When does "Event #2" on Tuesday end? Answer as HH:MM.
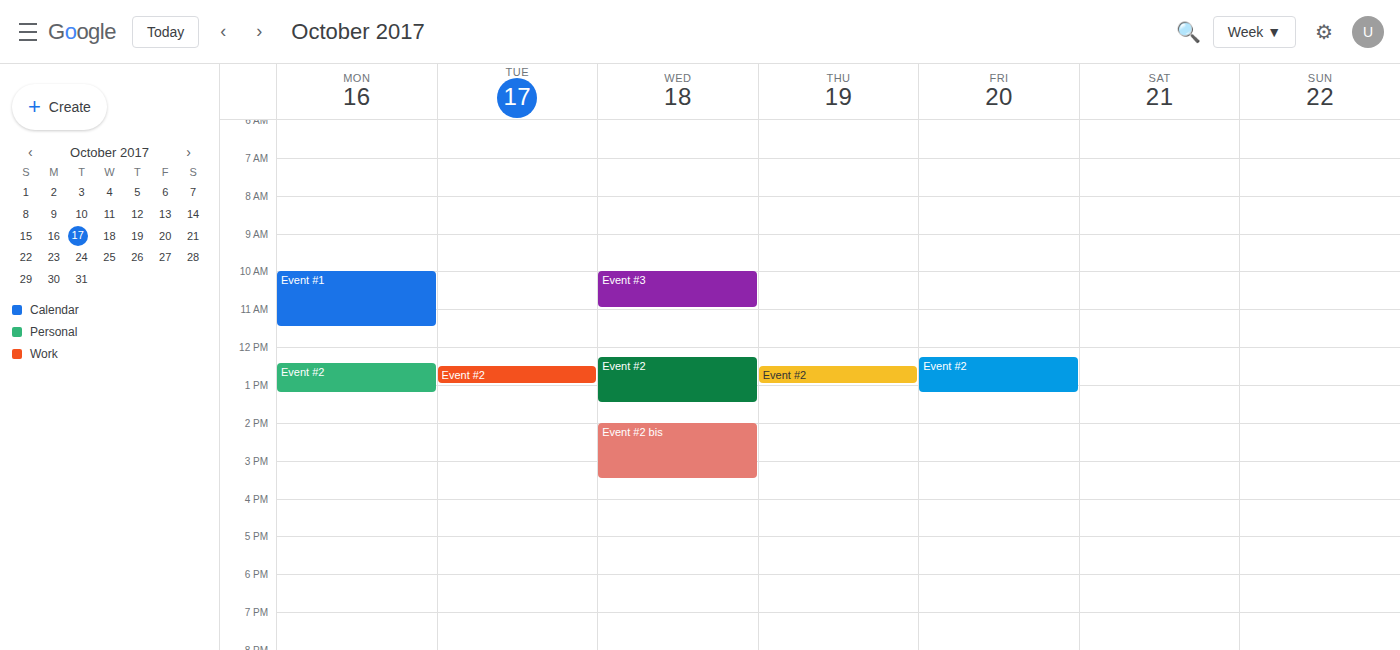
13:00